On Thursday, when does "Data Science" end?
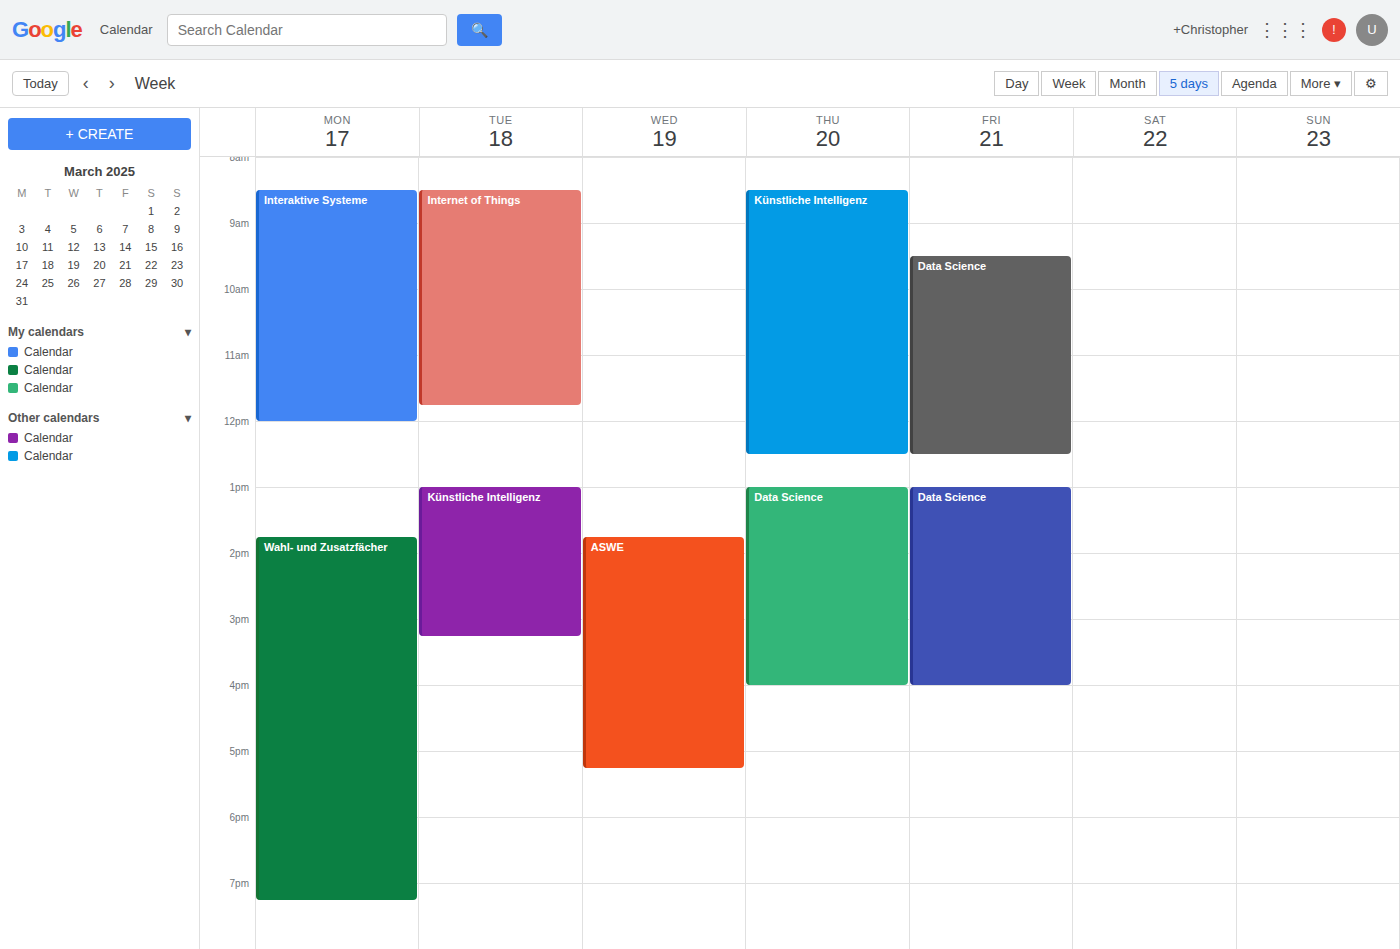
4:00 PM